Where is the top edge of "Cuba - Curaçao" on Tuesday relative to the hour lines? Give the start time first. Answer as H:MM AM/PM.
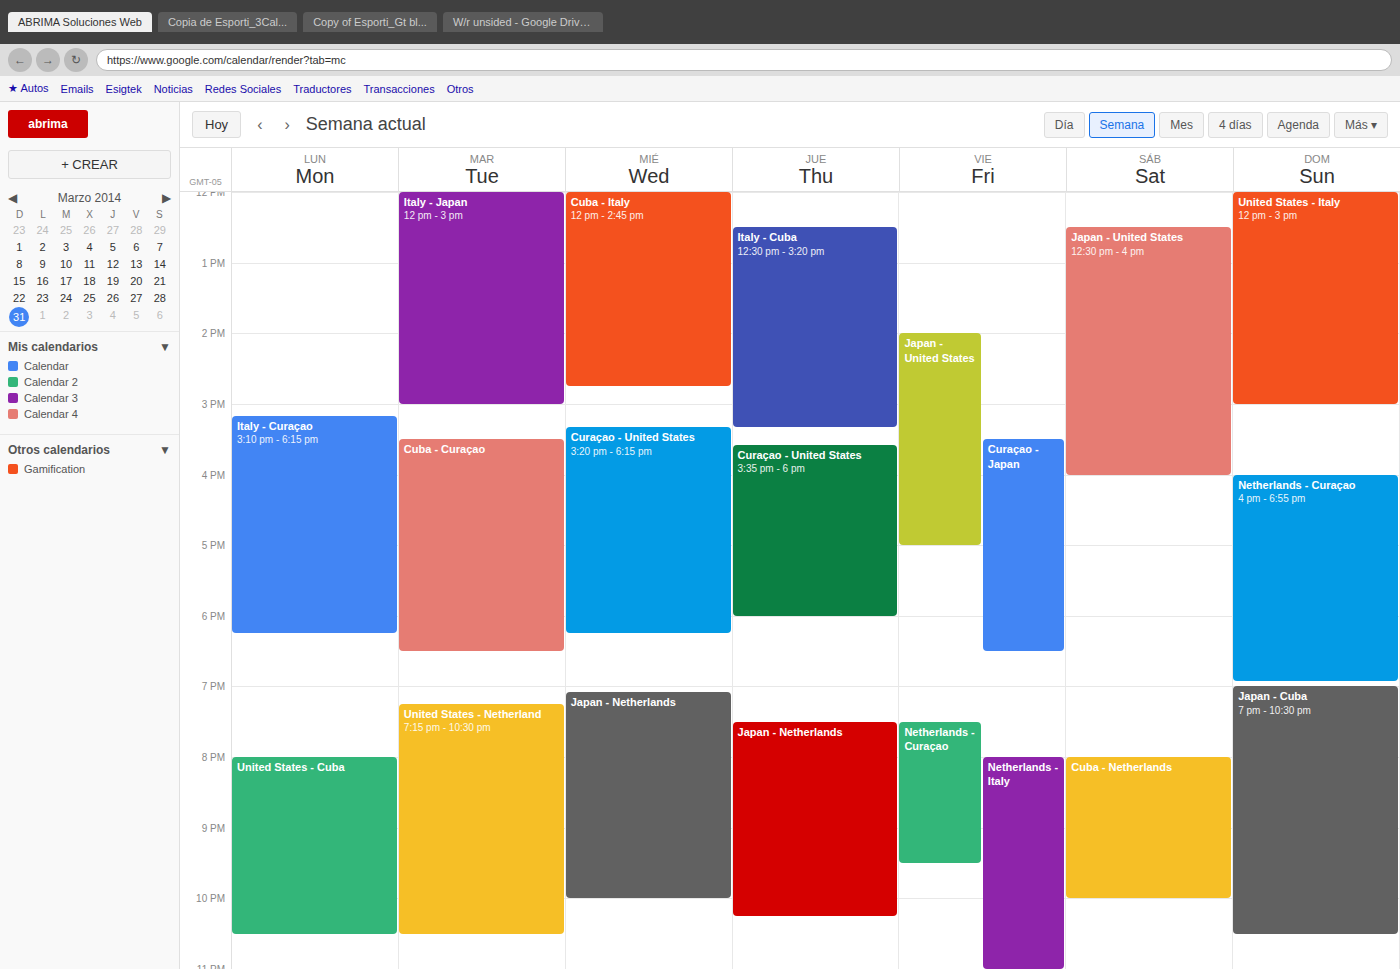
3:30 PM -- halfway between the 3 PM and 4 PM lines.